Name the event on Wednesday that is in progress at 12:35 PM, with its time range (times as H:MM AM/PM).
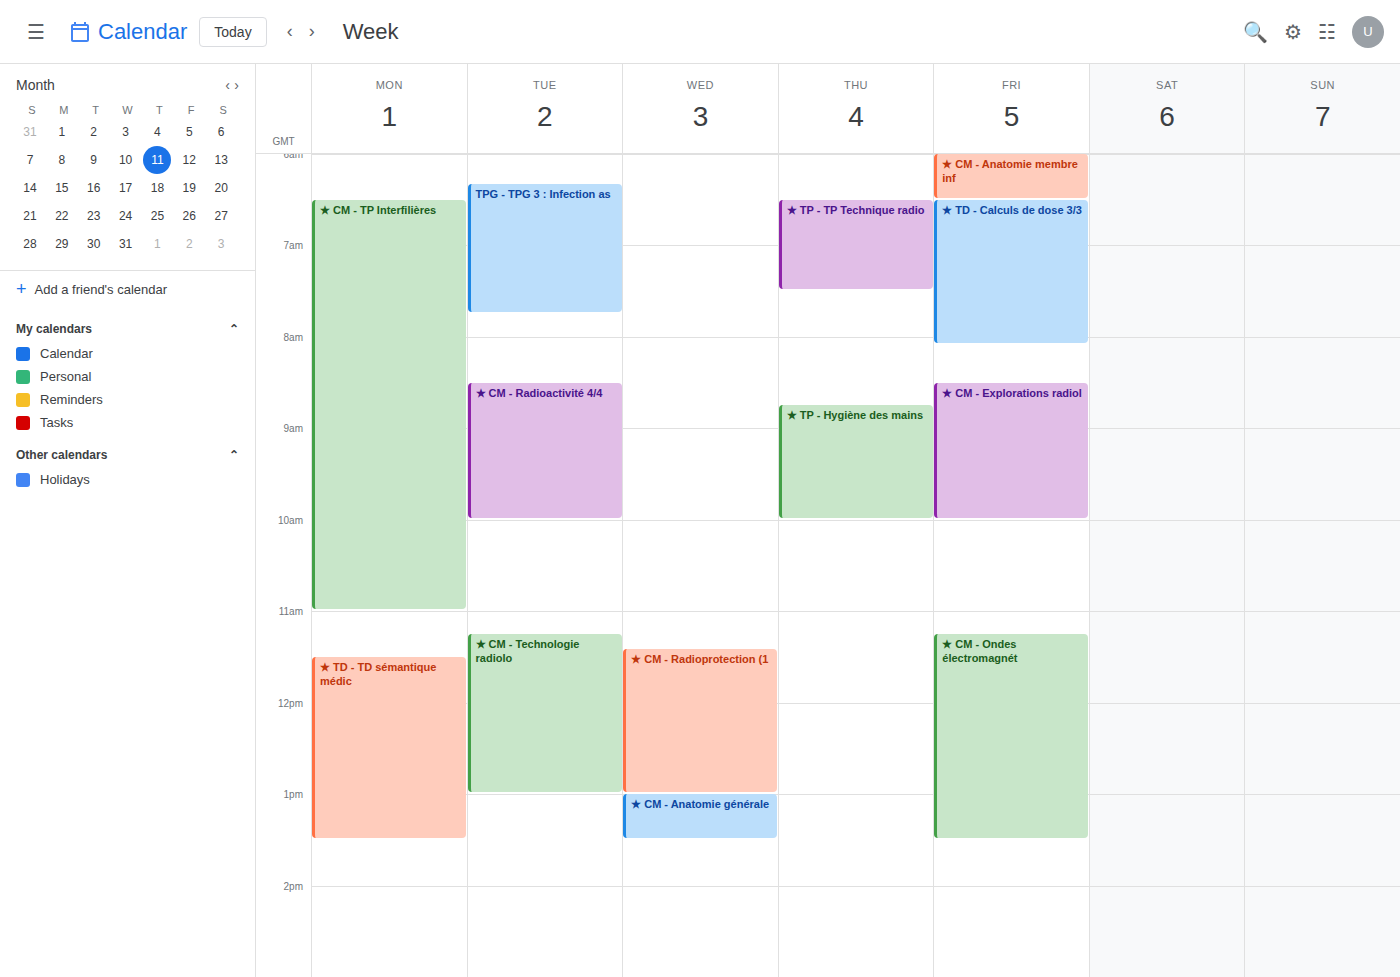
"★ CM - Radioprotection (1", 11:25 AM to 1:00 PM